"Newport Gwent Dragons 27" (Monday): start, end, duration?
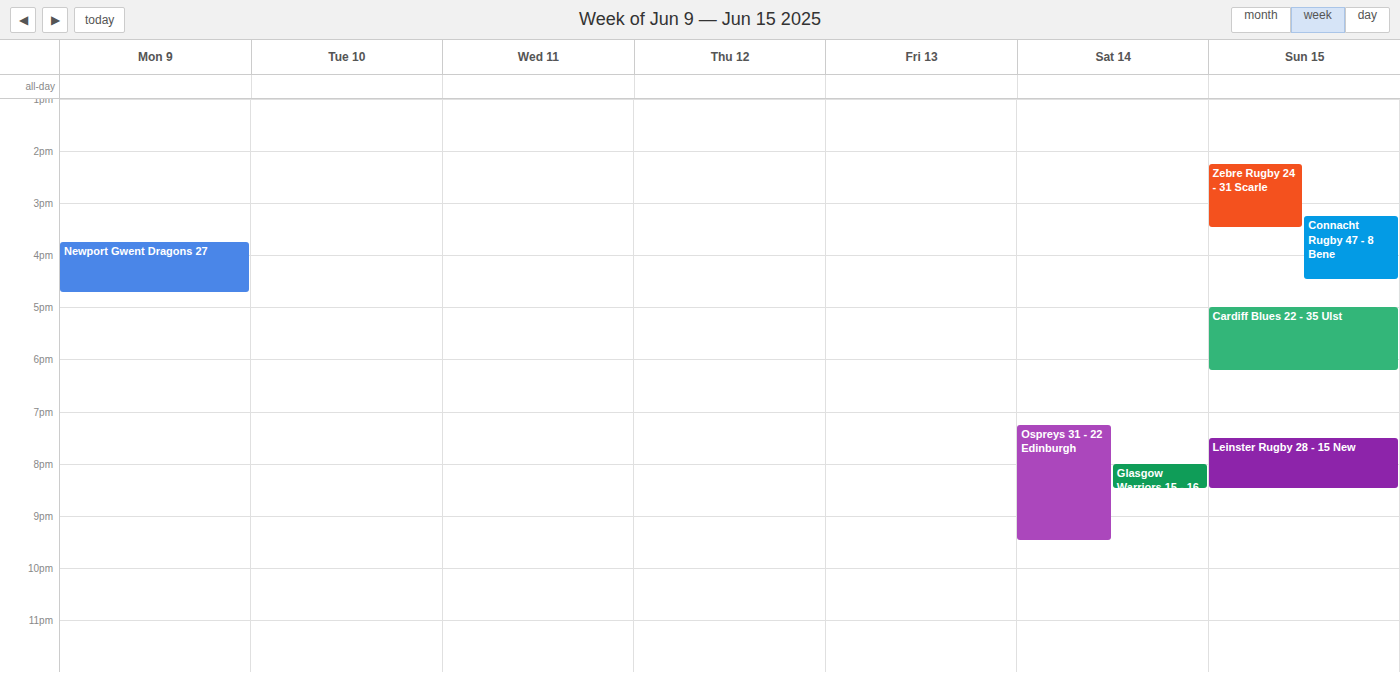
3:45 PM to 4:45 PM, 1 hour